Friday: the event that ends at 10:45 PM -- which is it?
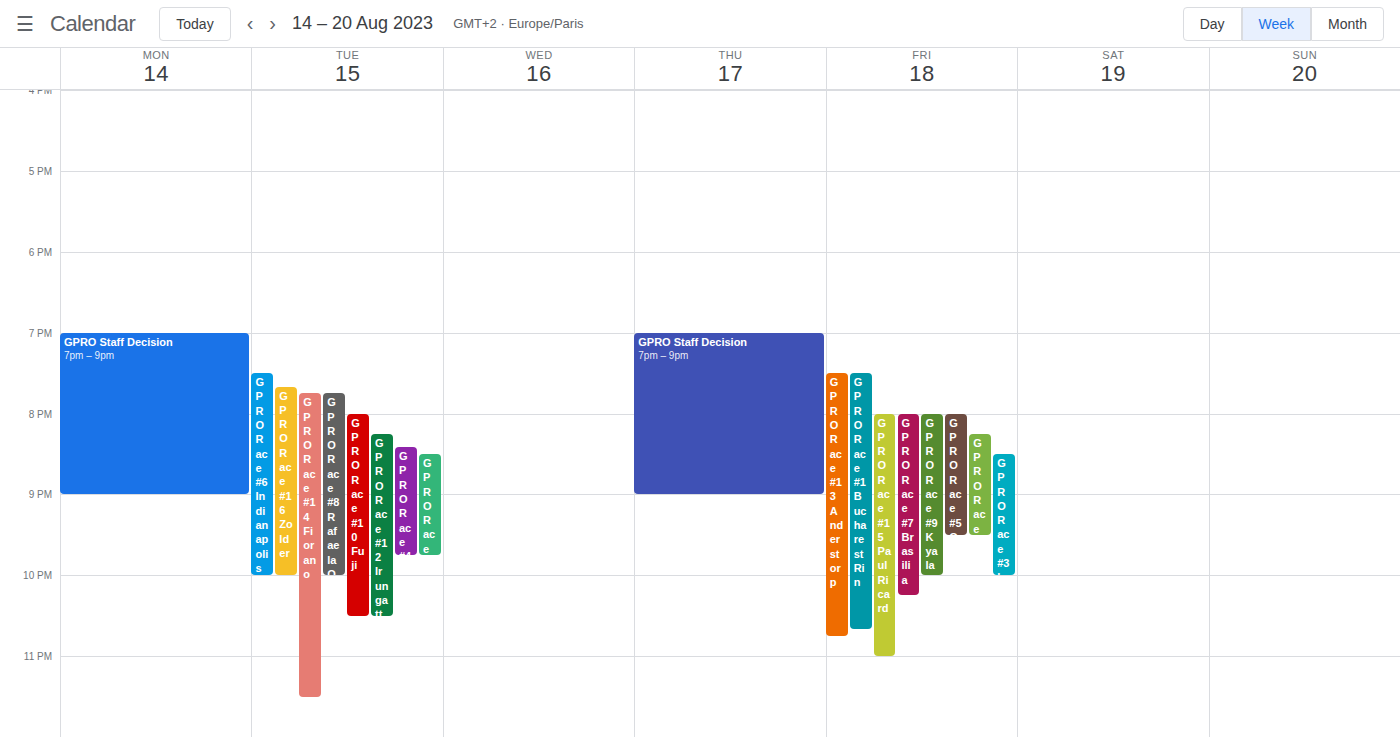
"GPRO Race #13 Anderstorp"